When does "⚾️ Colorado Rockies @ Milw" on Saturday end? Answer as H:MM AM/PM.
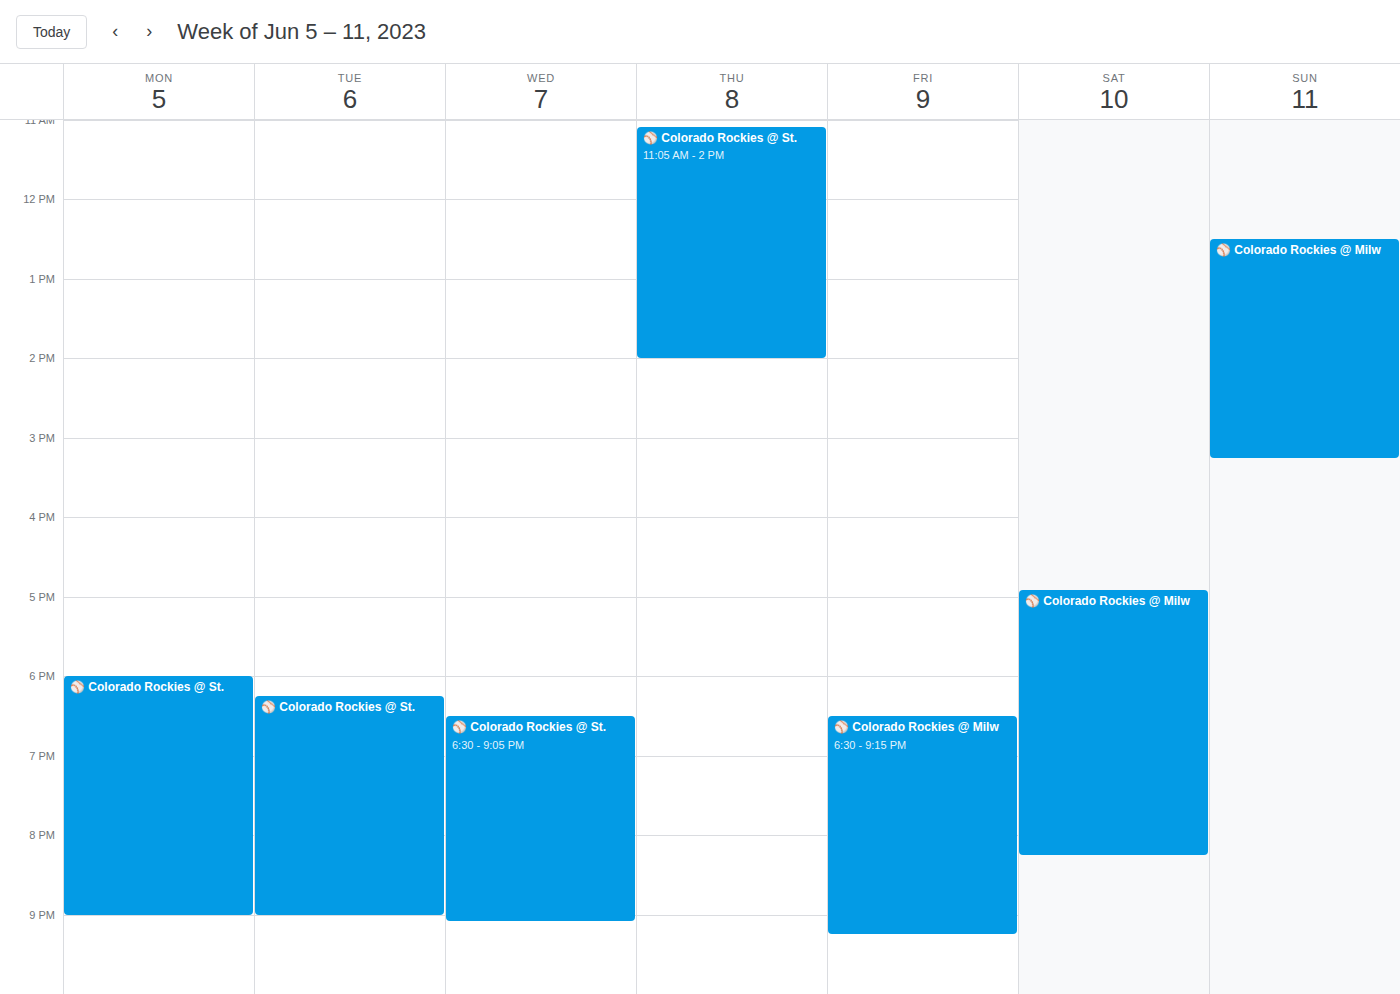
8:15 PM